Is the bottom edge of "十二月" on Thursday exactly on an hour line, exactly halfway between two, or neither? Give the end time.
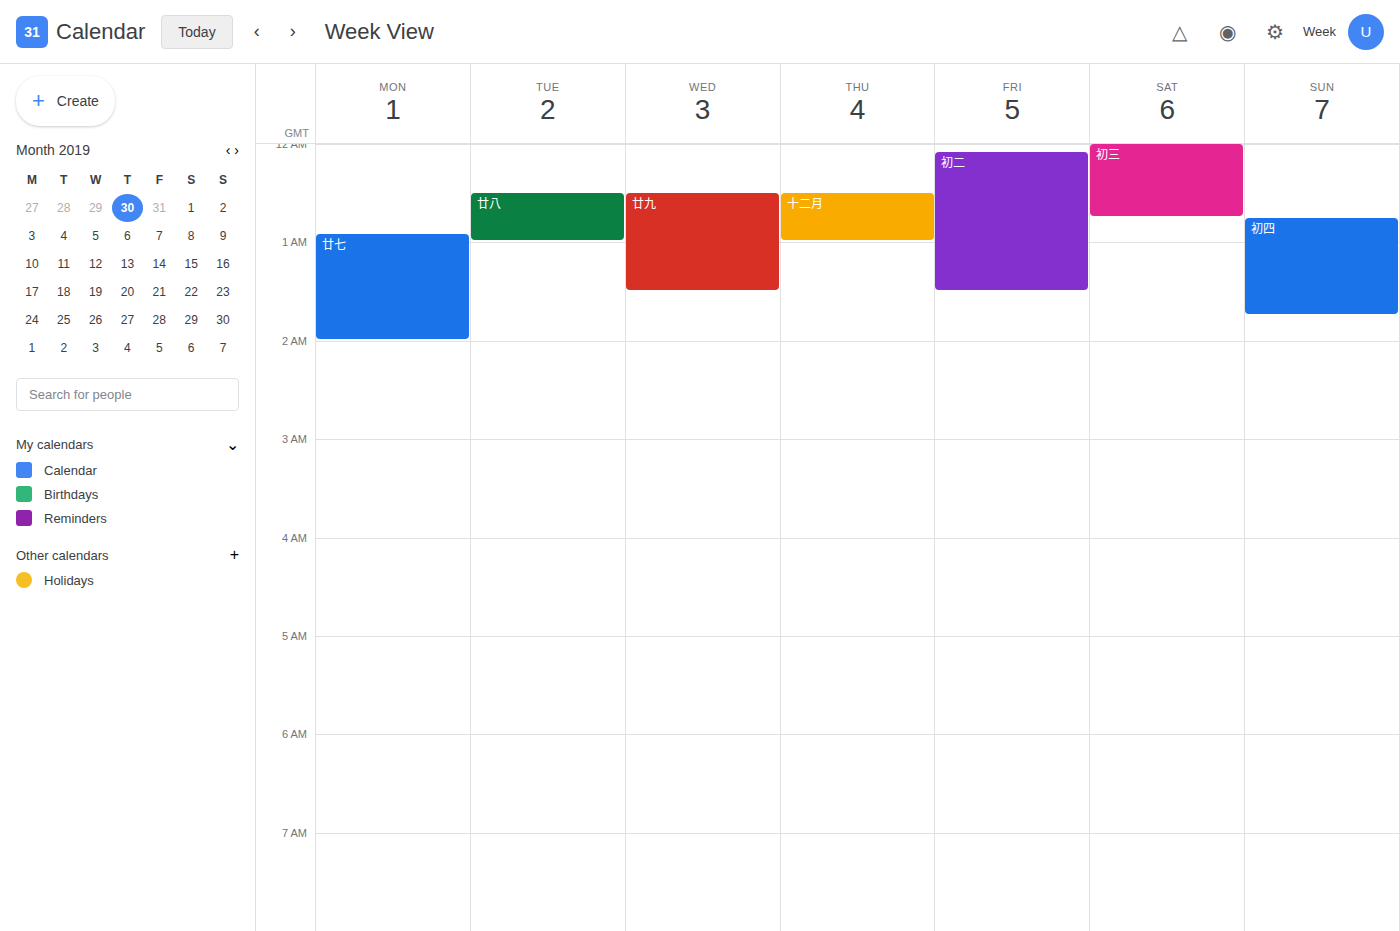
01:00 -- exactly on the 01:00 line.